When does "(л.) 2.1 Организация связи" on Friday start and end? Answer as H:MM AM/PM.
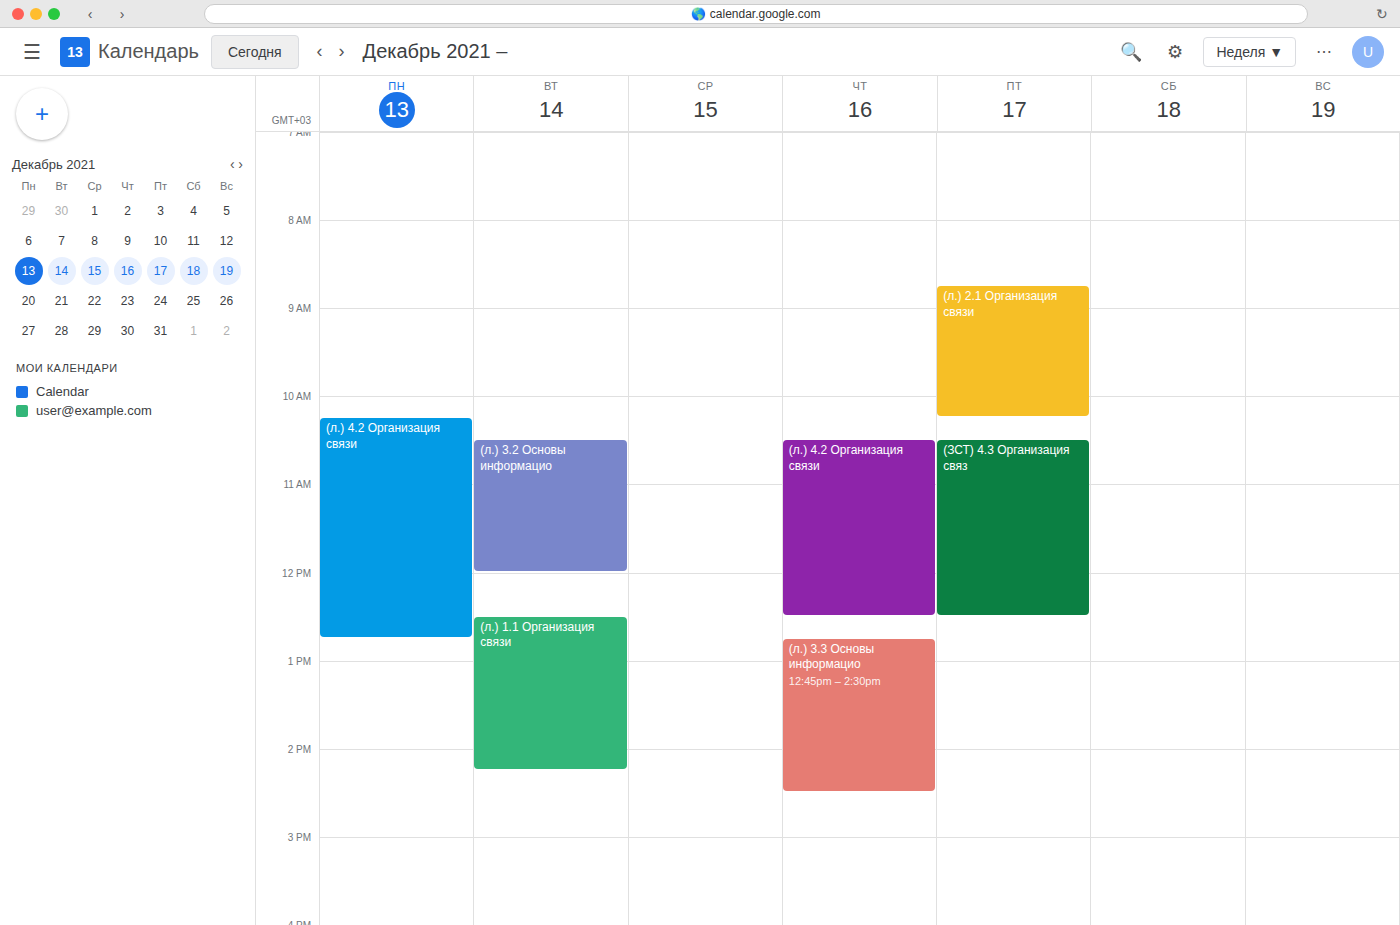
8:45 AM to 10:15 AM